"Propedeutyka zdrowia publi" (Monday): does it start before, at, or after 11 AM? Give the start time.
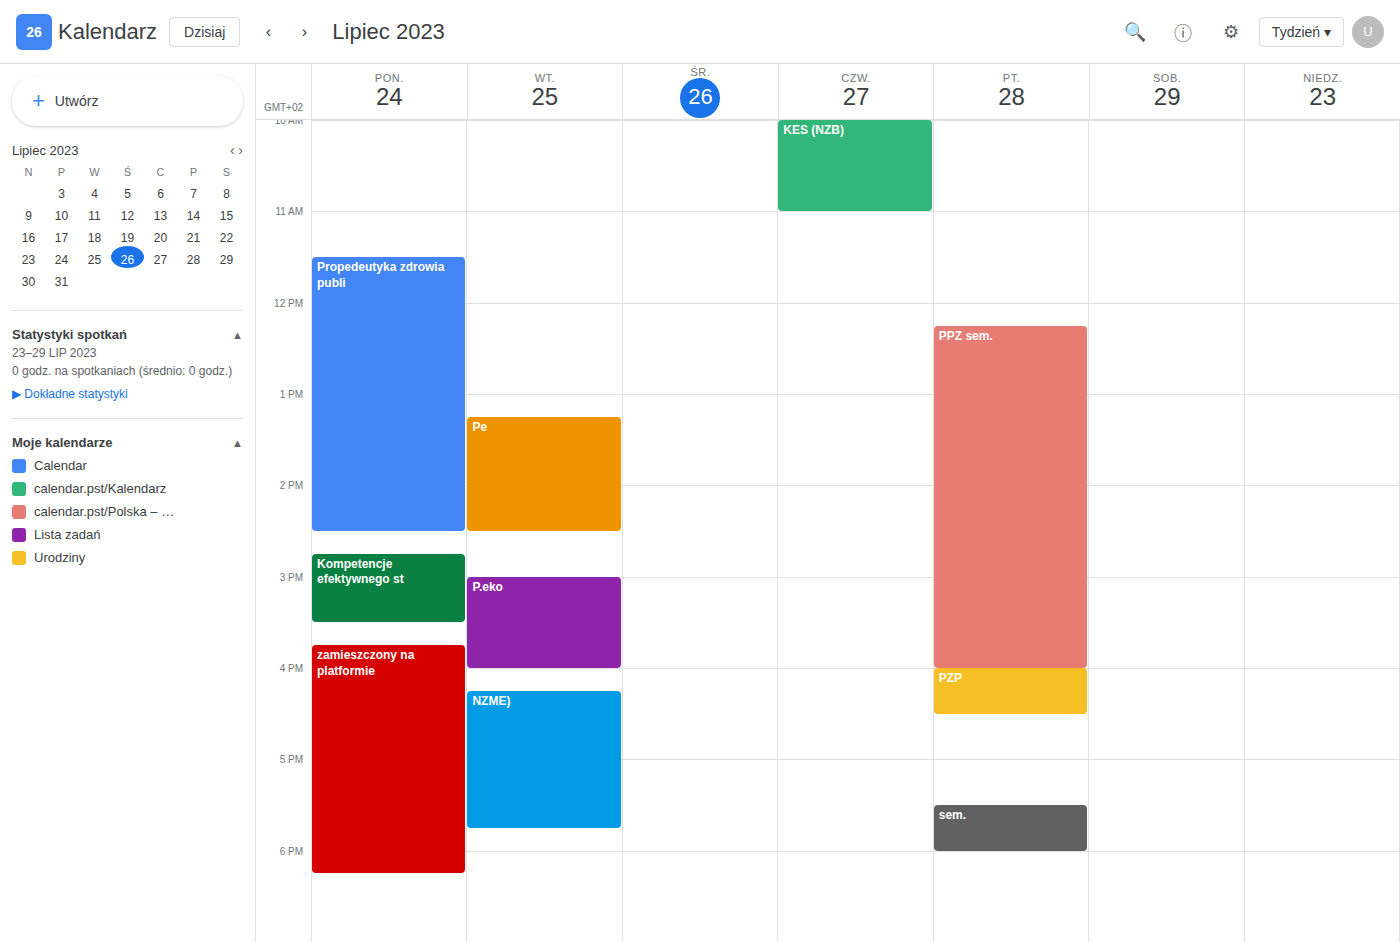
11:30 AM -- after 11 AM, 30 minutes below the 11 AM line.